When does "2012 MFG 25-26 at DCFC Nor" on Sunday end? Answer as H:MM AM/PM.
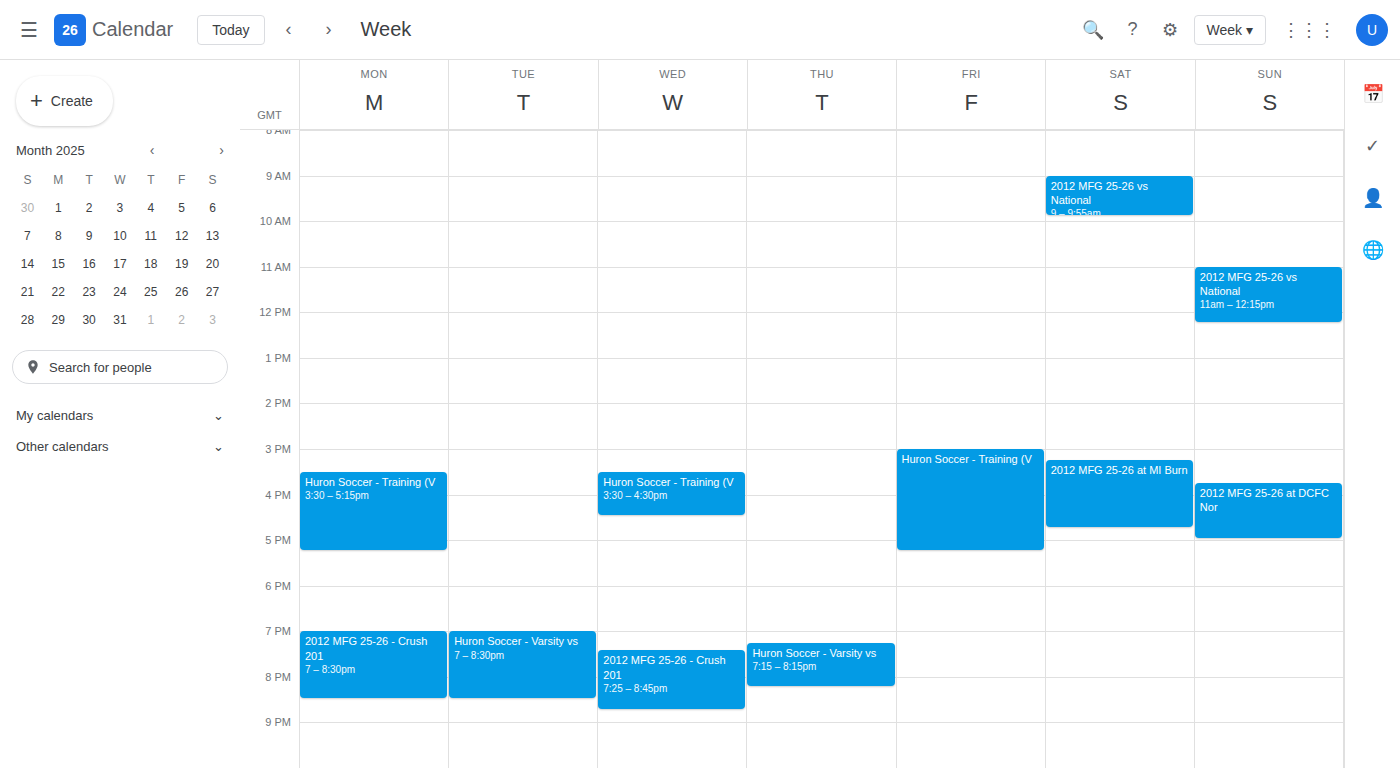
5:00 PM